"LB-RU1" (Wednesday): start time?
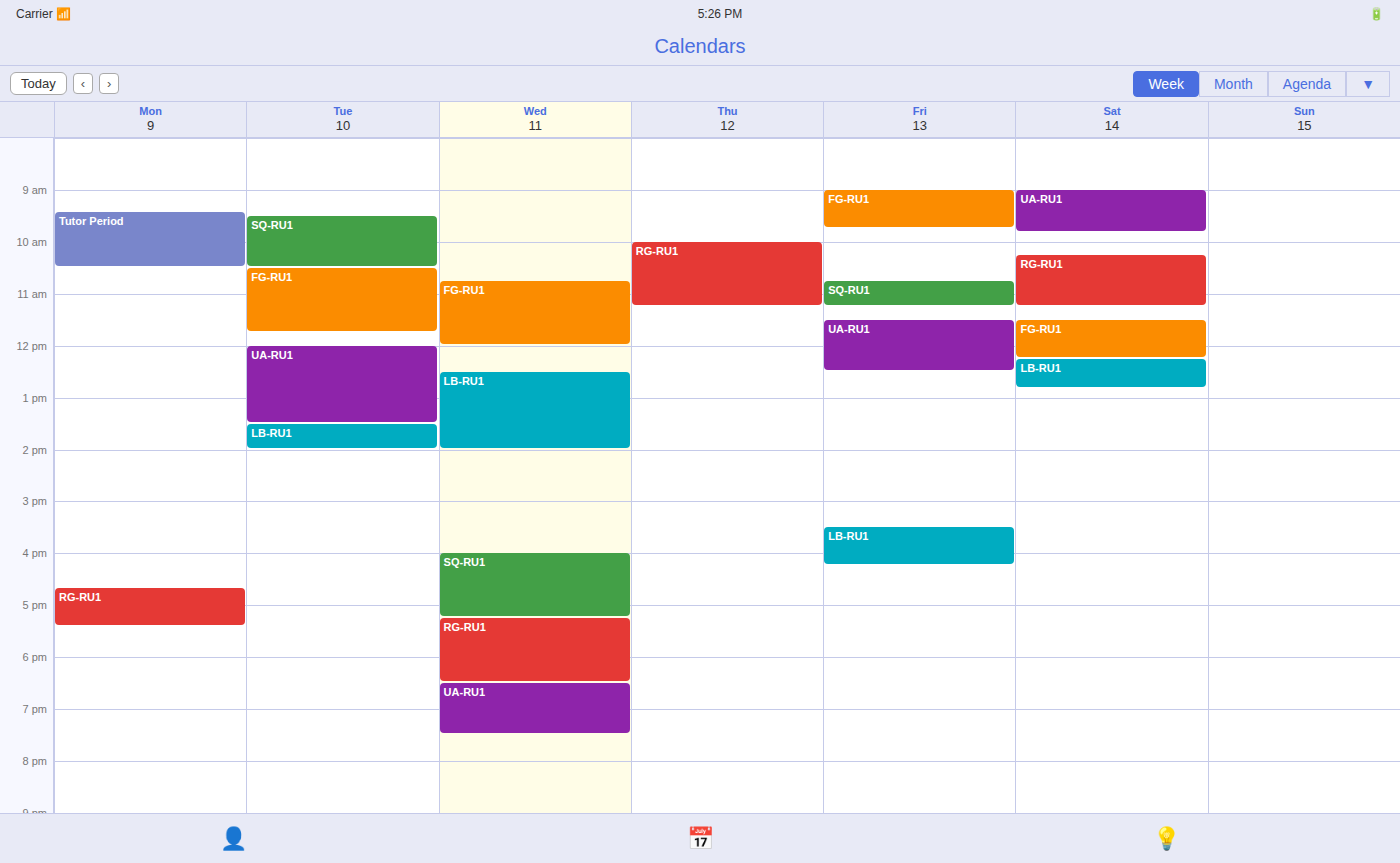
12:30 PM